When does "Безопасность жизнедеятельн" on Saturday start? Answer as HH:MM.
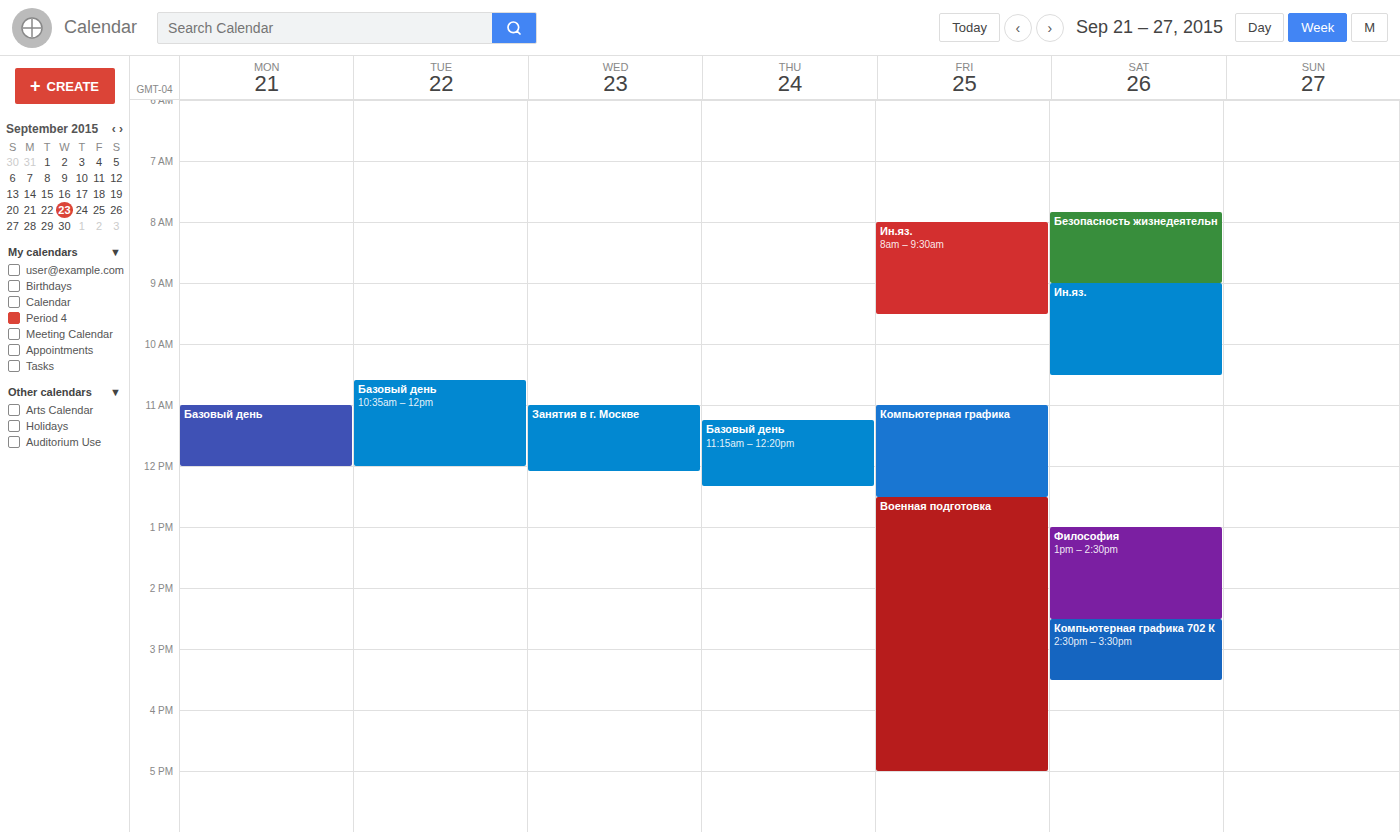
07:50